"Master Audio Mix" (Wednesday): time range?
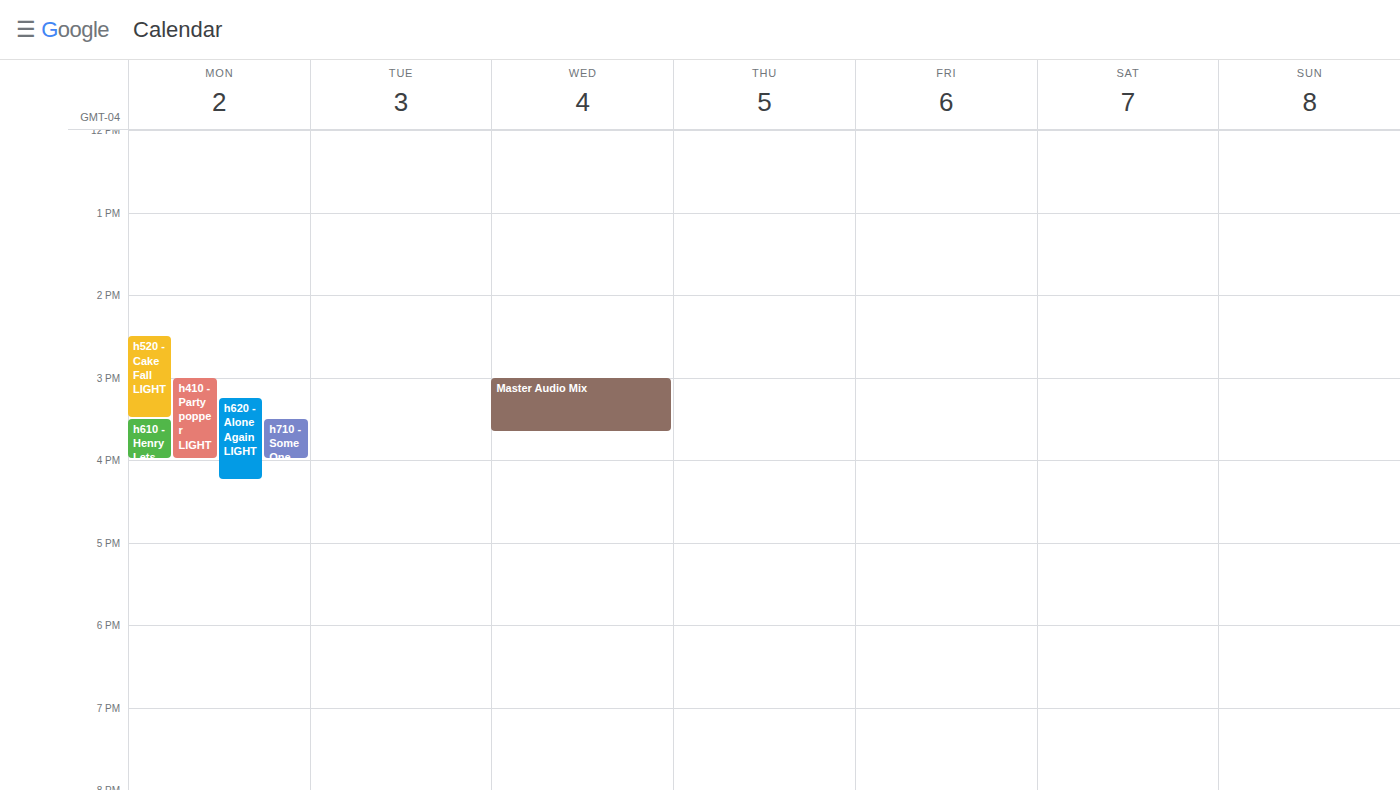
3:00 PM to 3:40 PM